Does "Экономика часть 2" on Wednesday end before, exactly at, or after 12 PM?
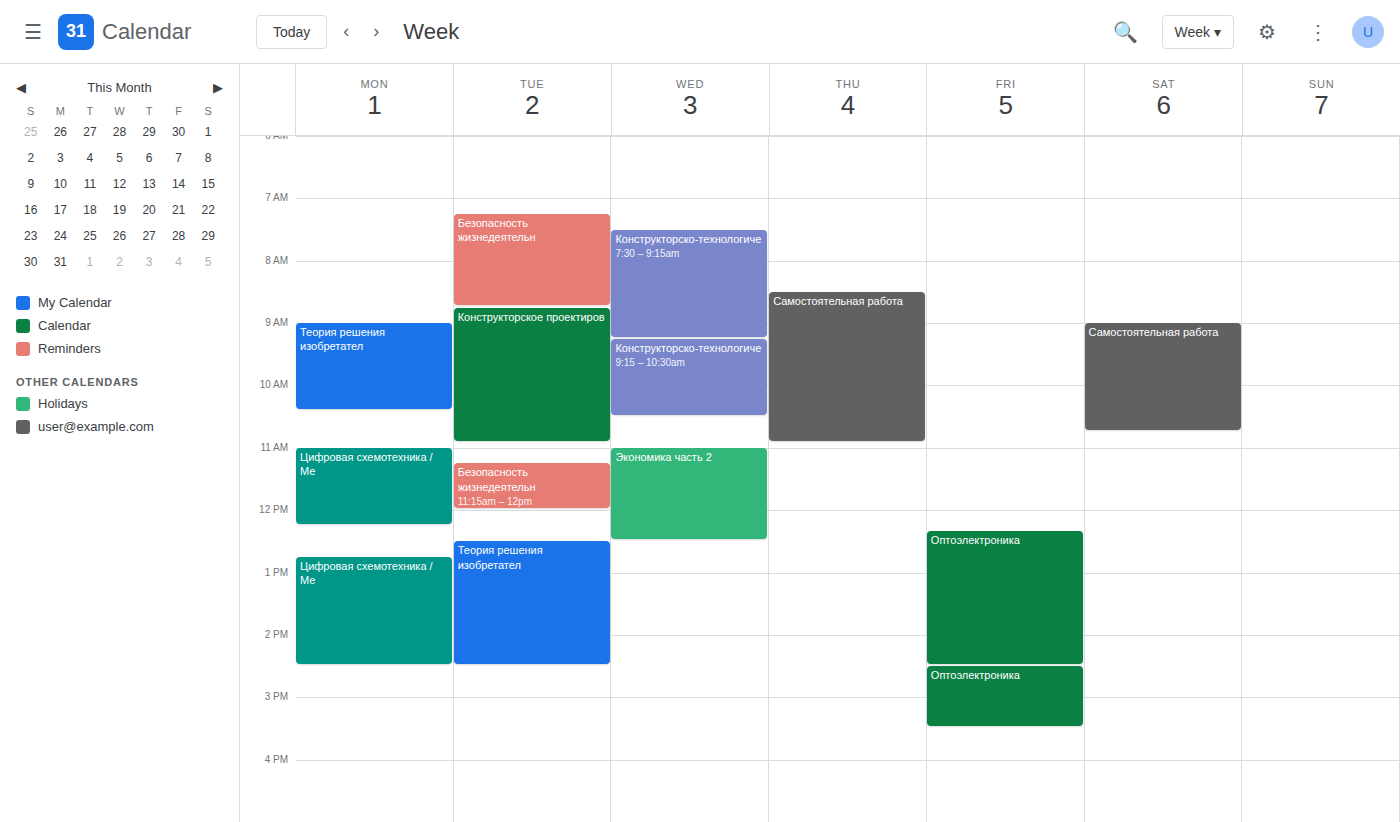
12:30 PM -- after 12 PM, 30 minutes below the 12 PM line.